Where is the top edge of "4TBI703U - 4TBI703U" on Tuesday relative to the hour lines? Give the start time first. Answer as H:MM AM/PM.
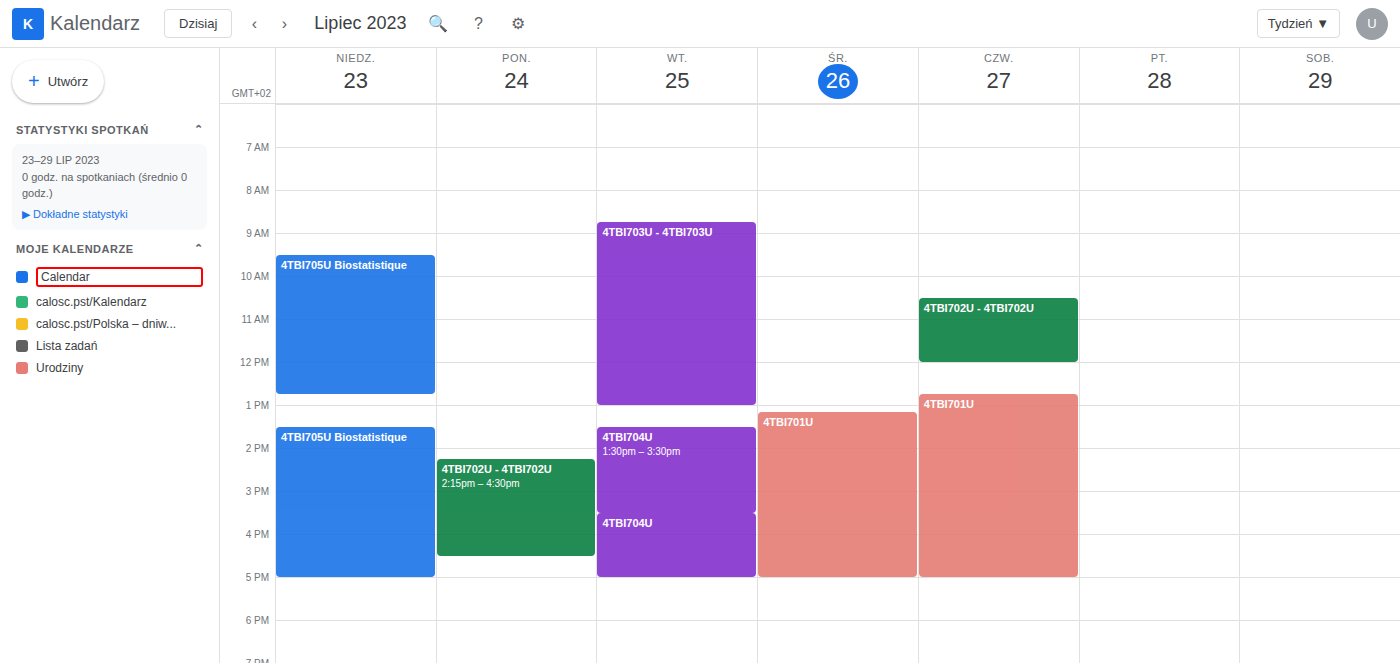
8:45 AM -- neither: three quarters of the way from the 8 AM line to the 9 AM line.